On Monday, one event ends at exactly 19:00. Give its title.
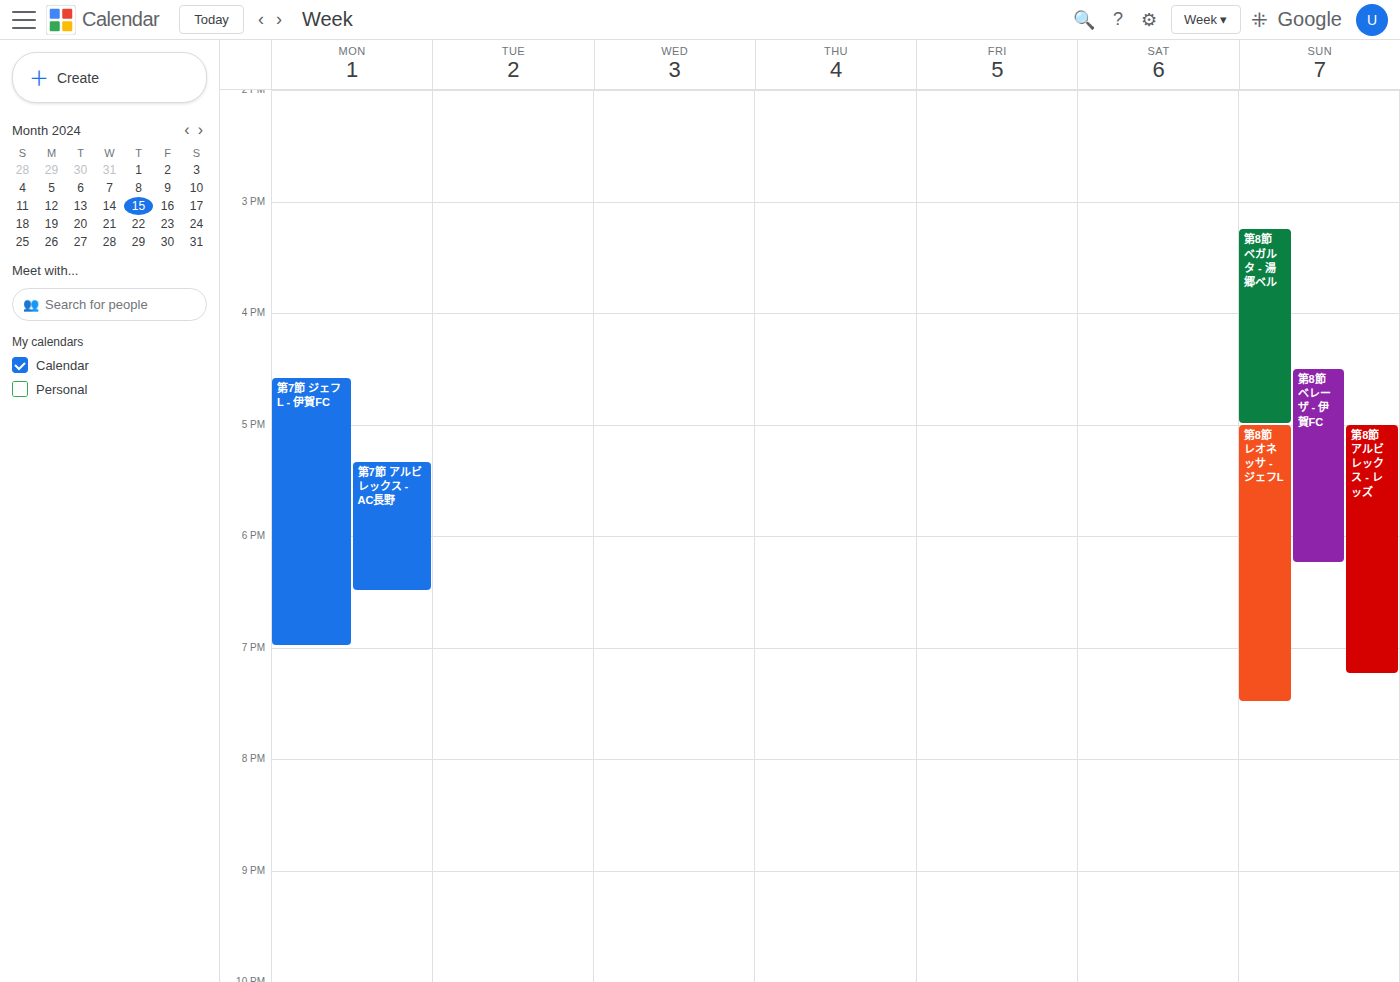
"第7節 ジェフL - 伊賀FC"